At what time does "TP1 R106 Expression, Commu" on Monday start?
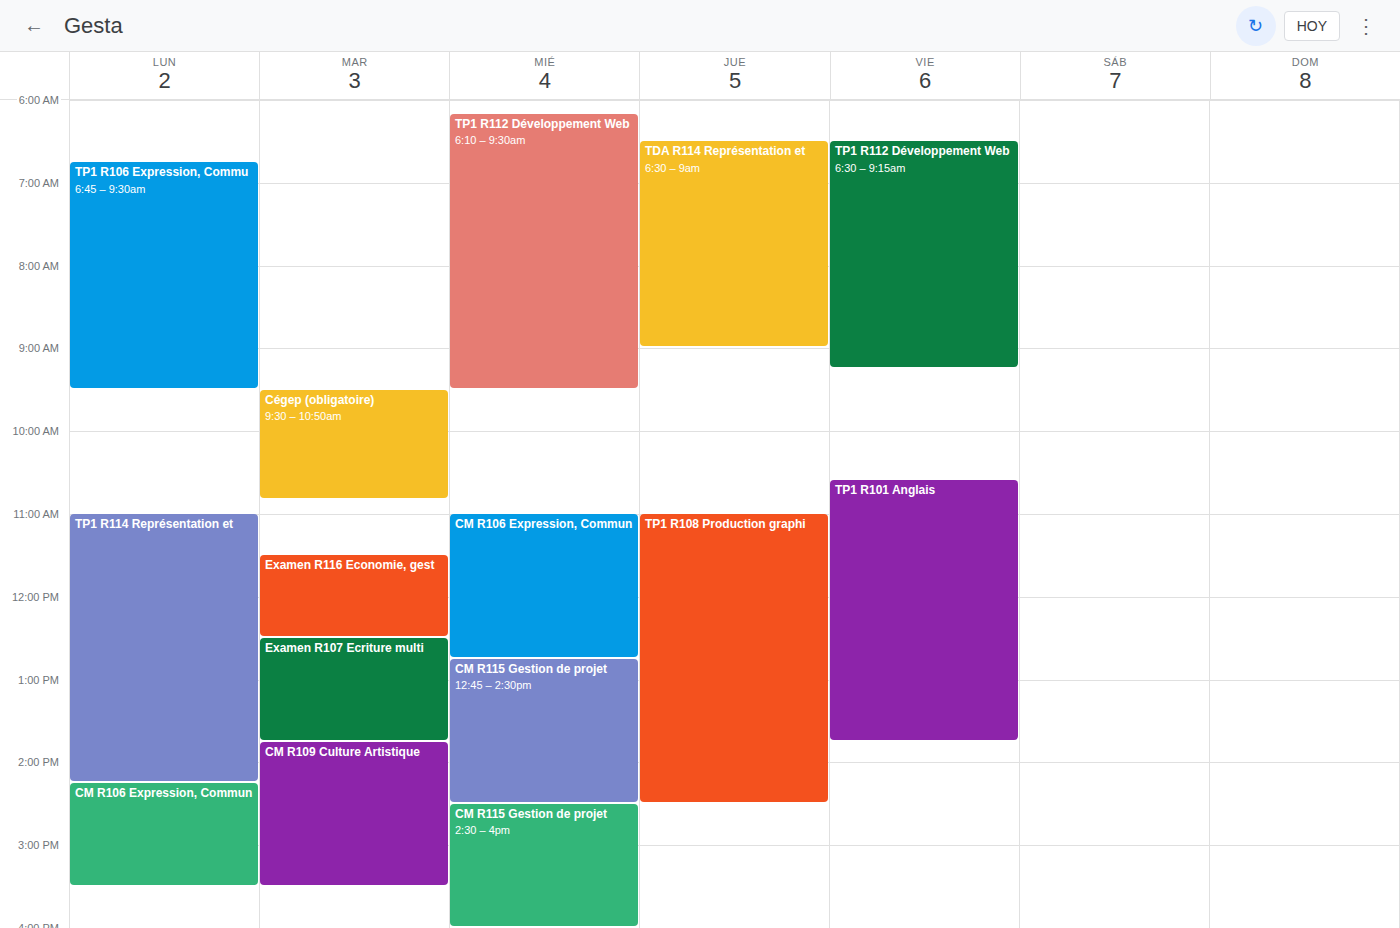
6:45 AM